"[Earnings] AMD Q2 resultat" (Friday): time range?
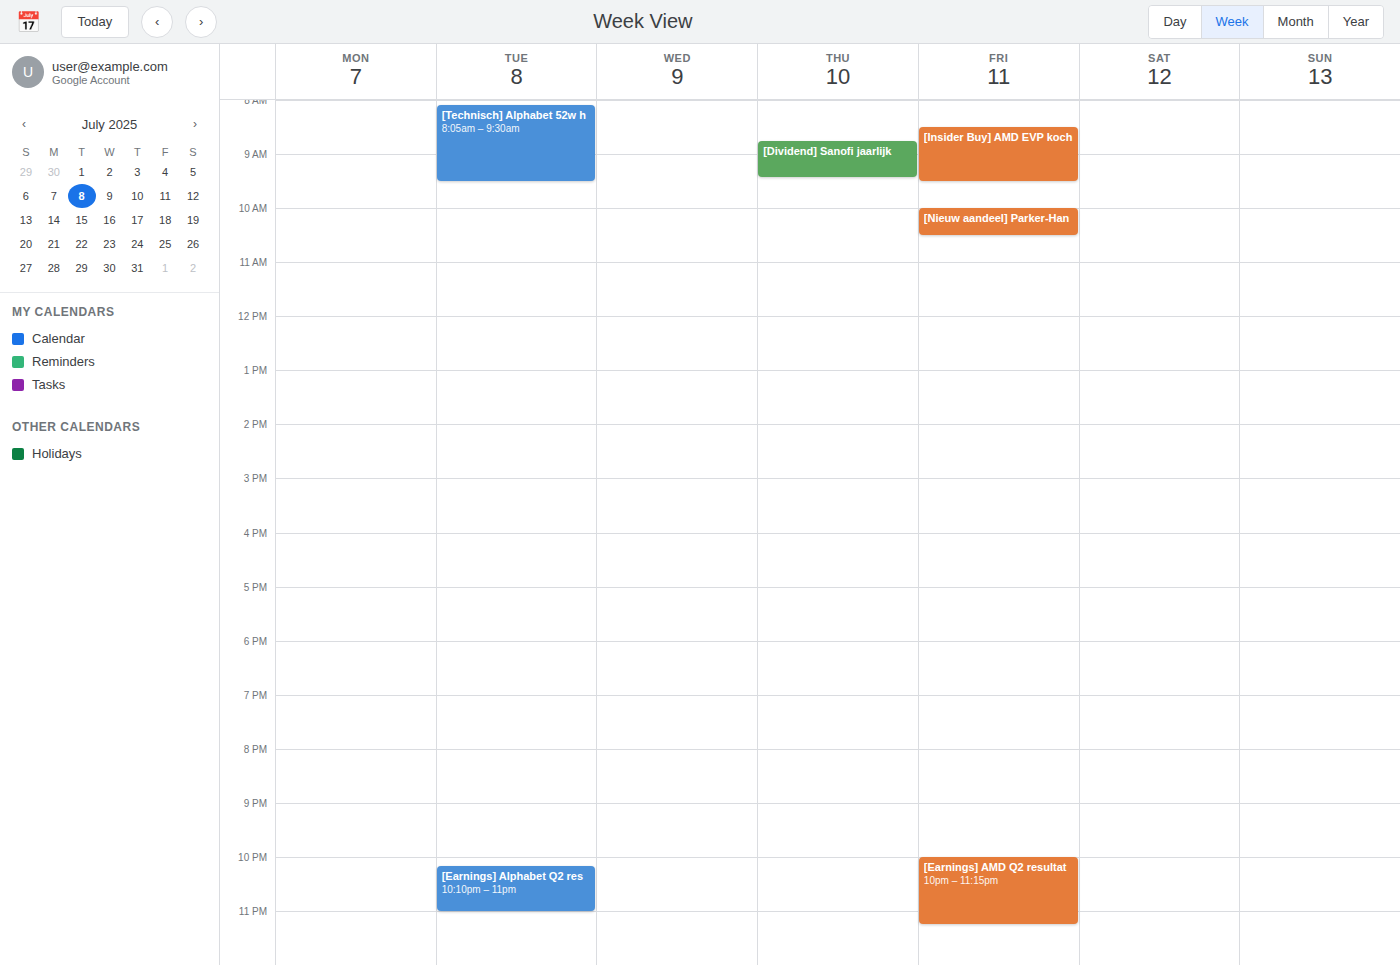
10:00 PM to 11:15 PM